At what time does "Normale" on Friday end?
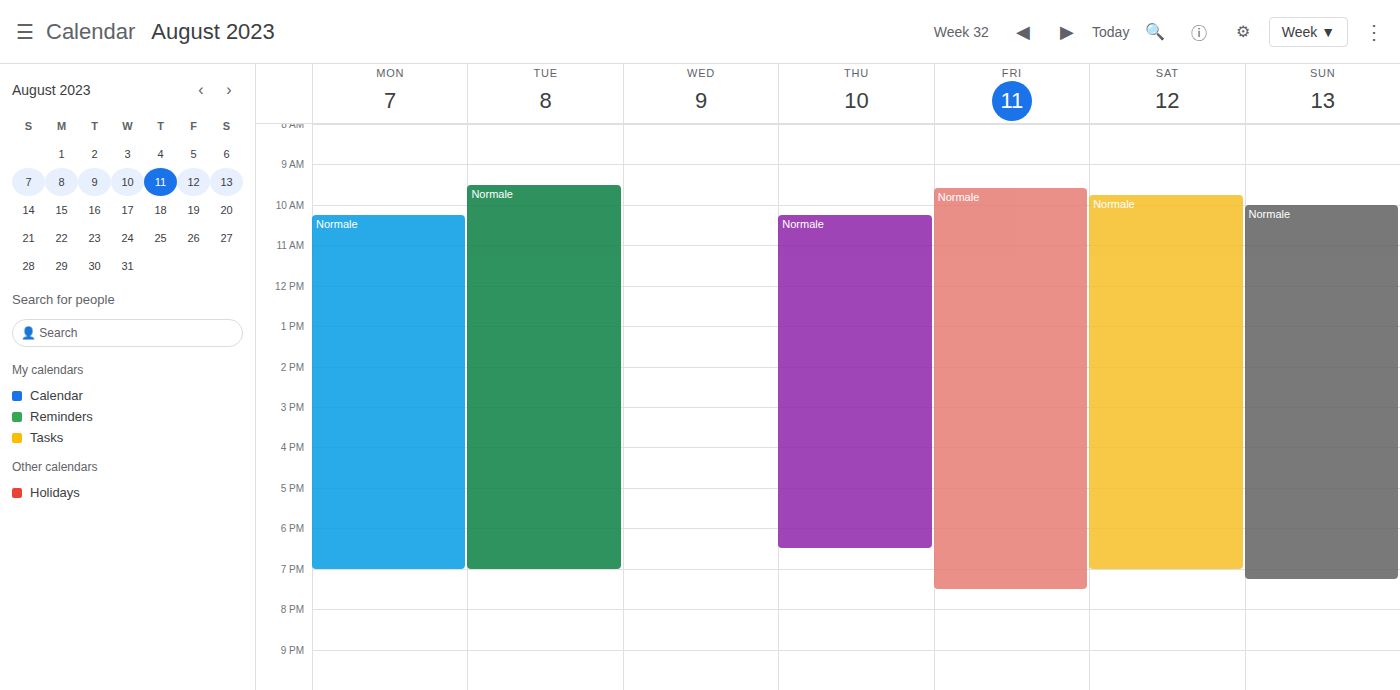
7:30 PM